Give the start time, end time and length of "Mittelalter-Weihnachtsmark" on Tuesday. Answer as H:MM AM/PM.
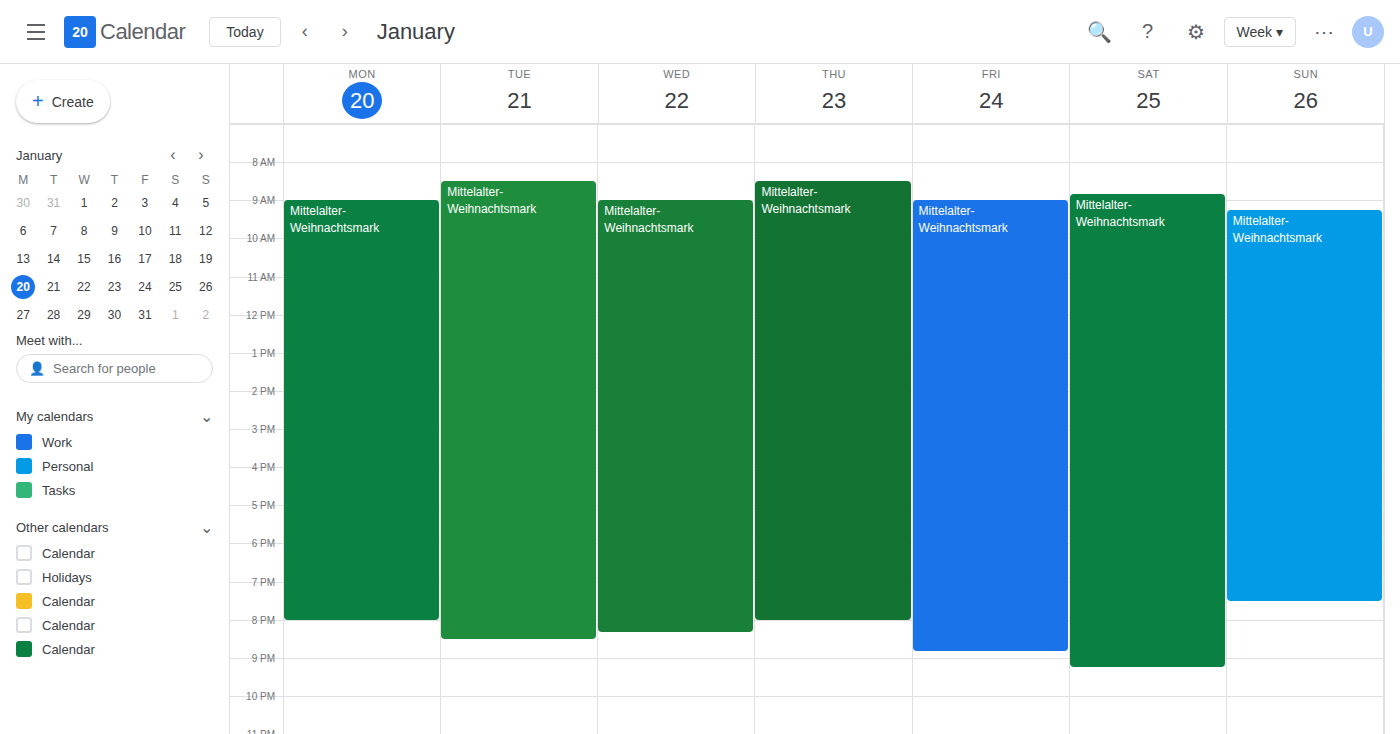
8:30 AM to 8:30 PM, 12 hours